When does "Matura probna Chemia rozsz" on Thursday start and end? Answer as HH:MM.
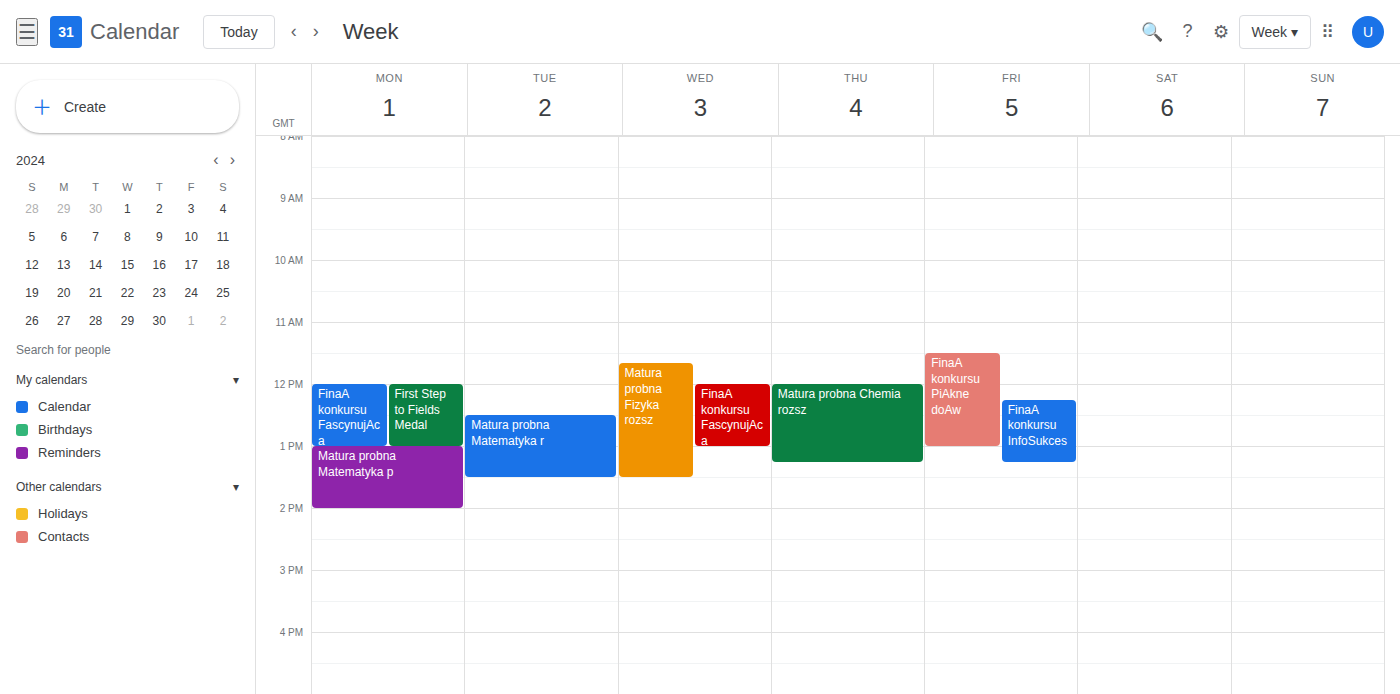
12:00 to 13:15